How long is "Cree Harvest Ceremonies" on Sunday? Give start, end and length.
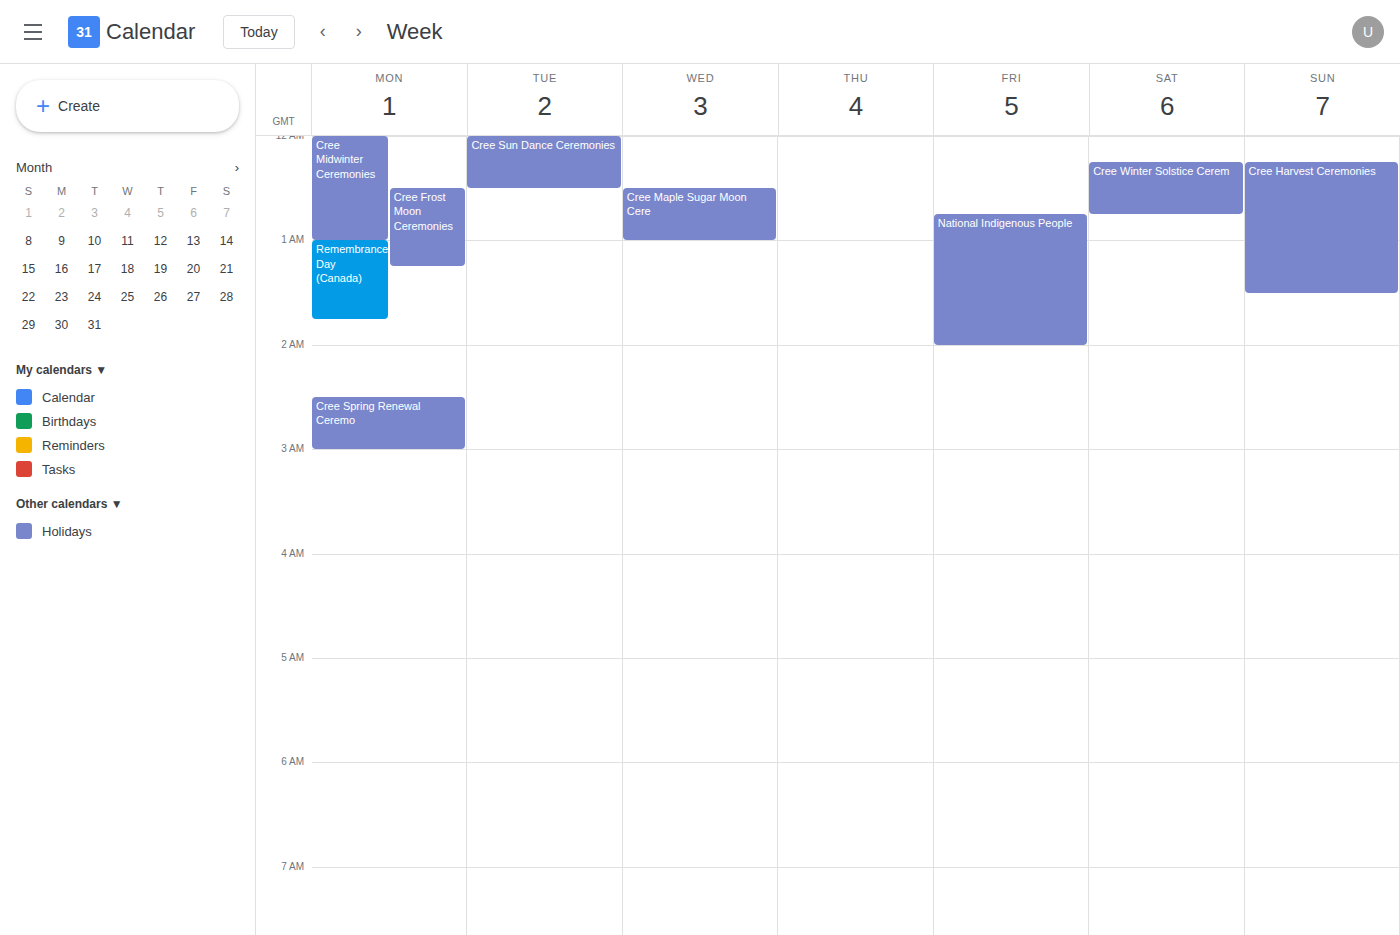
12:15 AM to 1:30 AM, 1 hour 15 minutes